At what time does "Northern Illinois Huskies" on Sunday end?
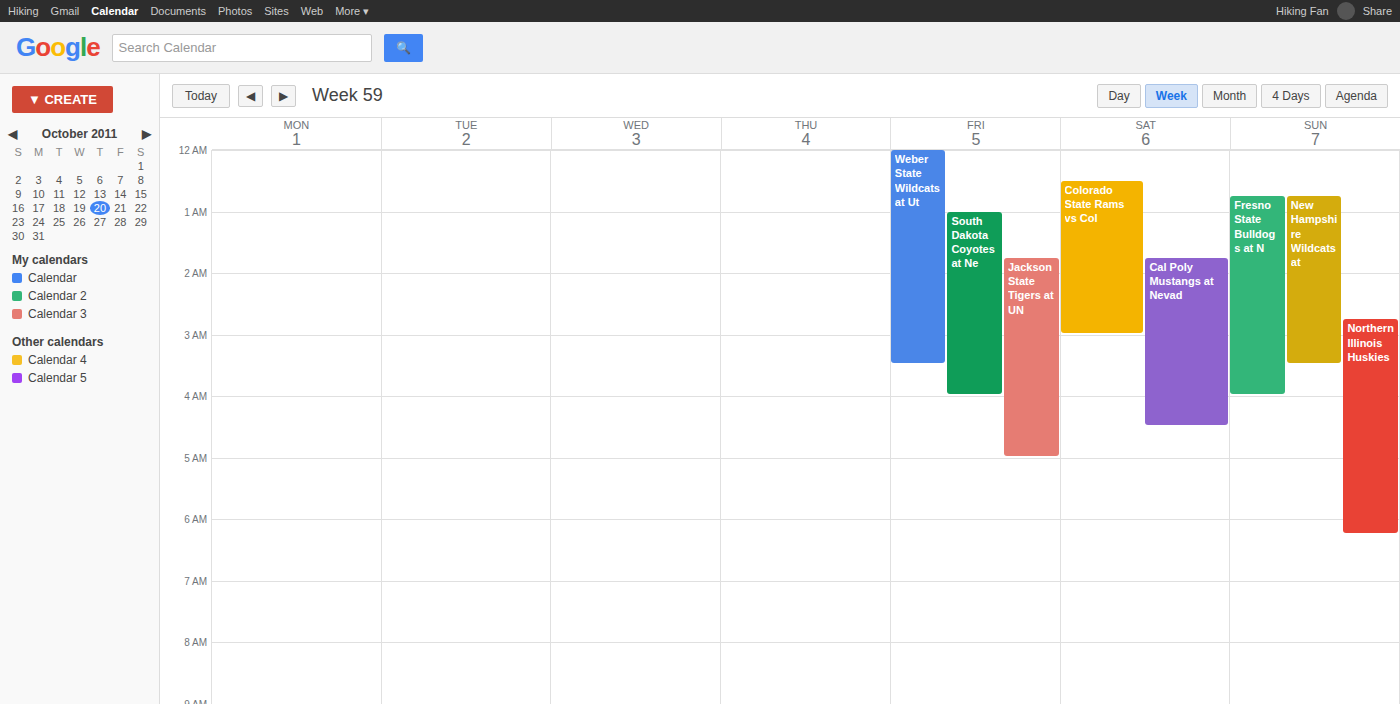
6:15 AM